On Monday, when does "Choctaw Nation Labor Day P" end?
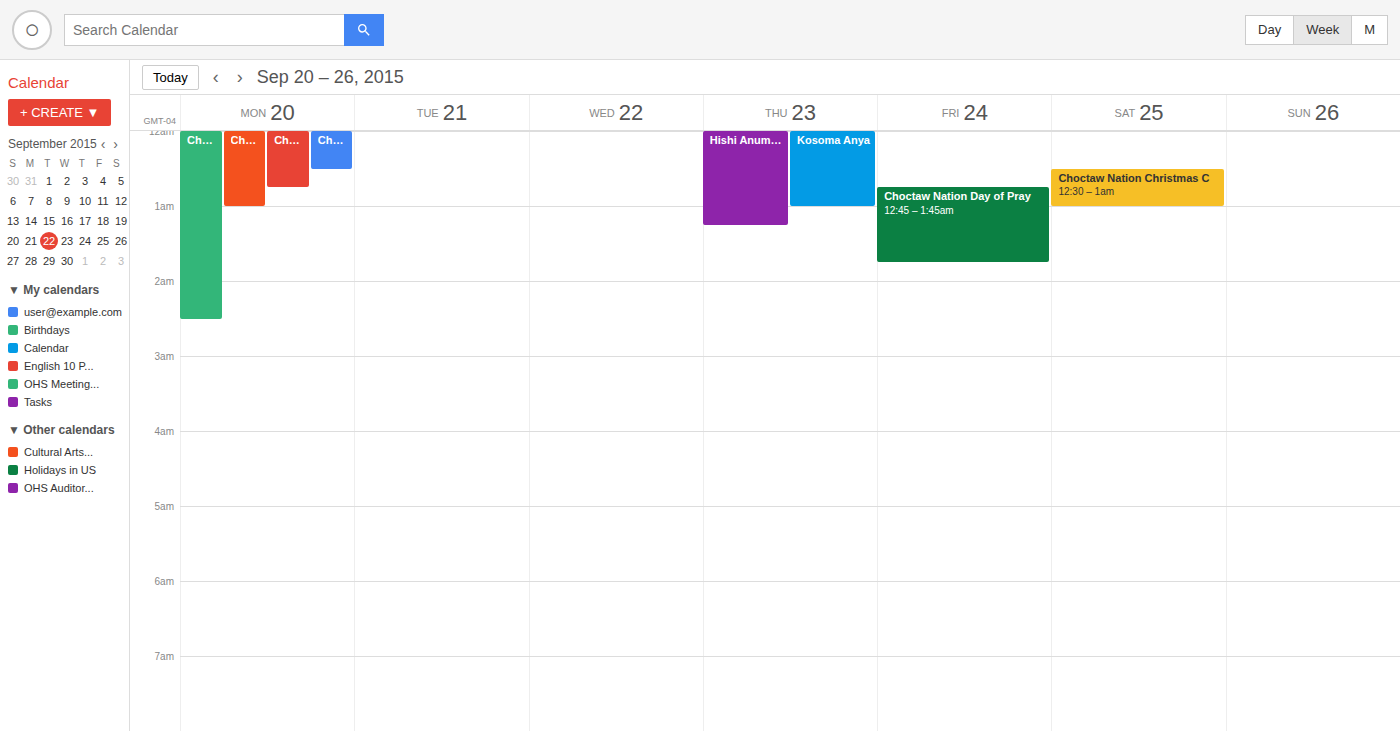
2:30 AM